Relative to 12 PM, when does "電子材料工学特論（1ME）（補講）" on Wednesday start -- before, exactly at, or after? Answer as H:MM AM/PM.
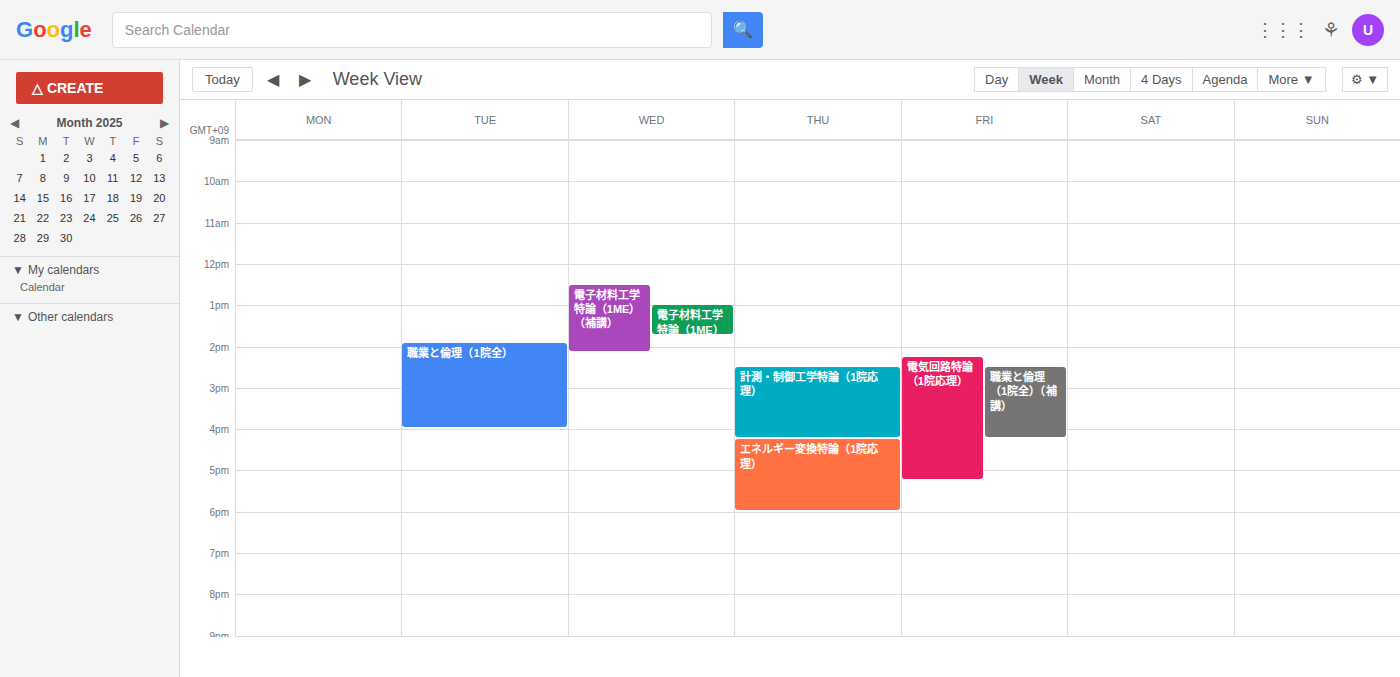
12:30 PM -- after 12 PM, 30 minutes below the 12 PM line.